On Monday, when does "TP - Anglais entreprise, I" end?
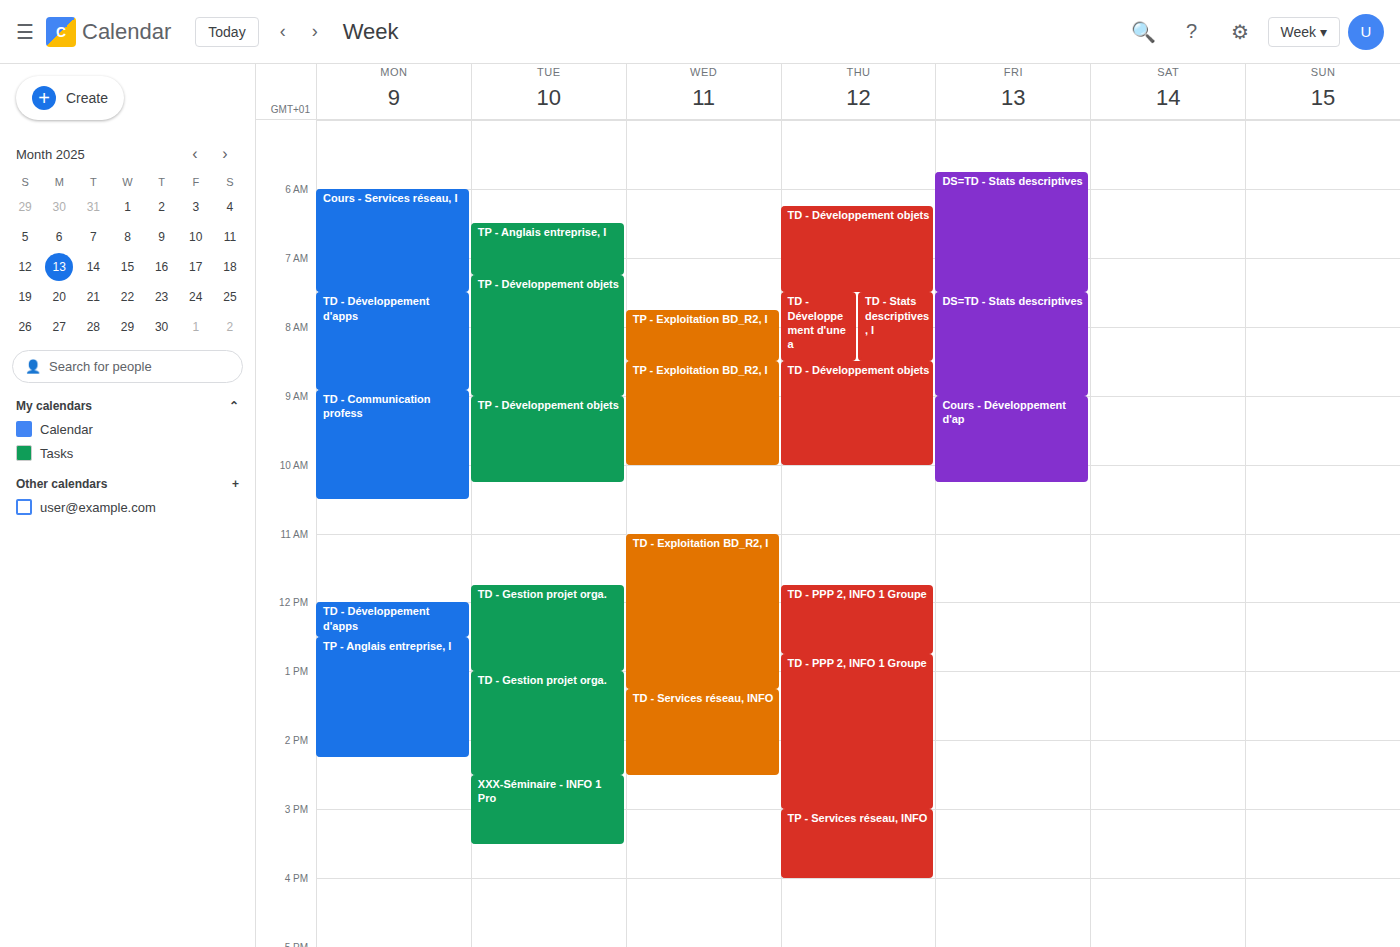
2:15 PM